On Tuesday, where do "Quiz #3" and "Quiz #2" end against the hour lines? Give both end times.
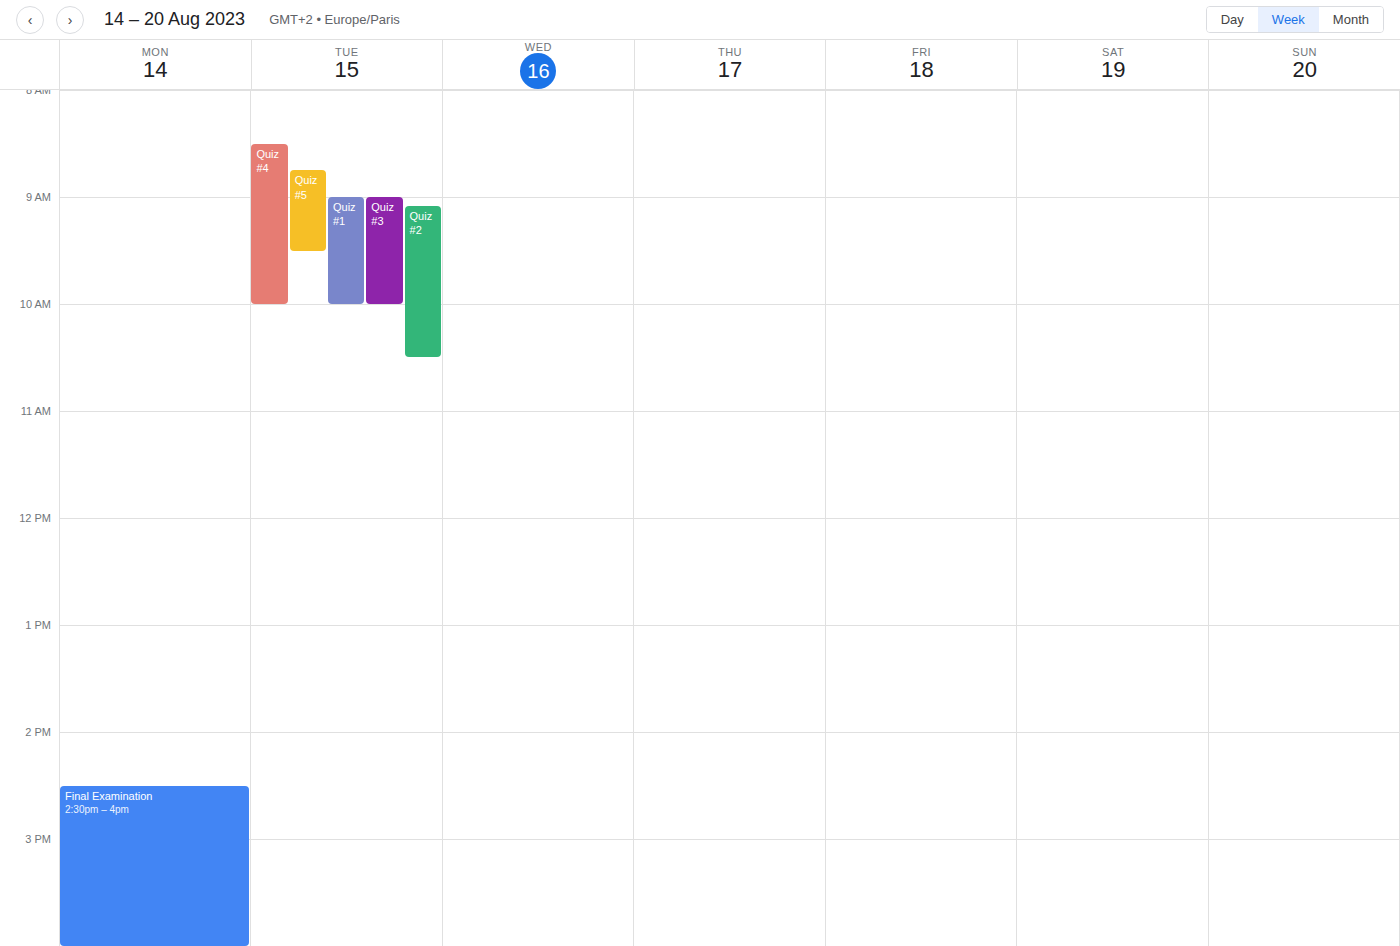
"Quiz #3": 10:00 AM, exactly on the 10 AM line. "Quiz #2": 10:30 AM, halfway between the 10 AM and 11 AM lines.